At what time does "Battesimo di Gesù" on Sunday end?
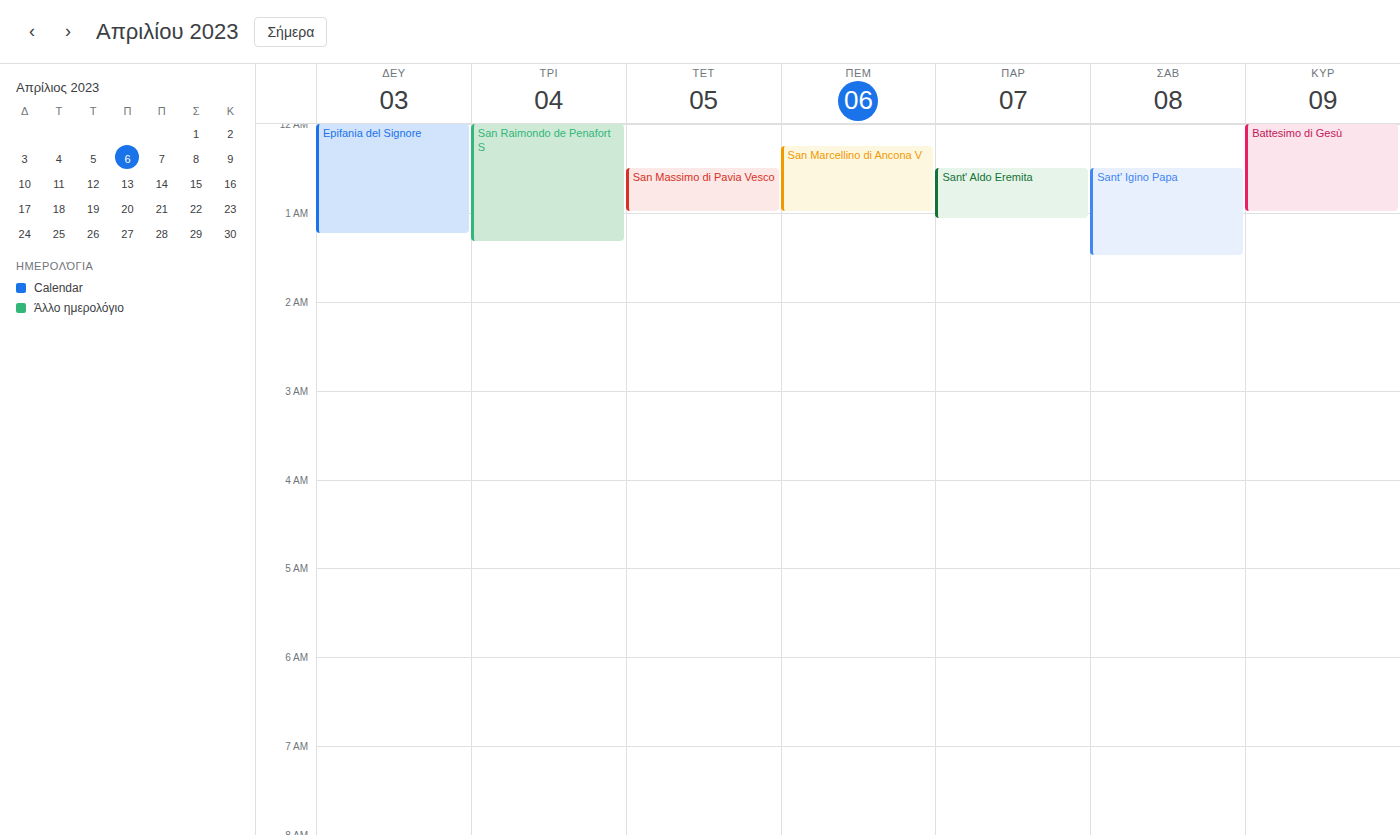
1:00 AM